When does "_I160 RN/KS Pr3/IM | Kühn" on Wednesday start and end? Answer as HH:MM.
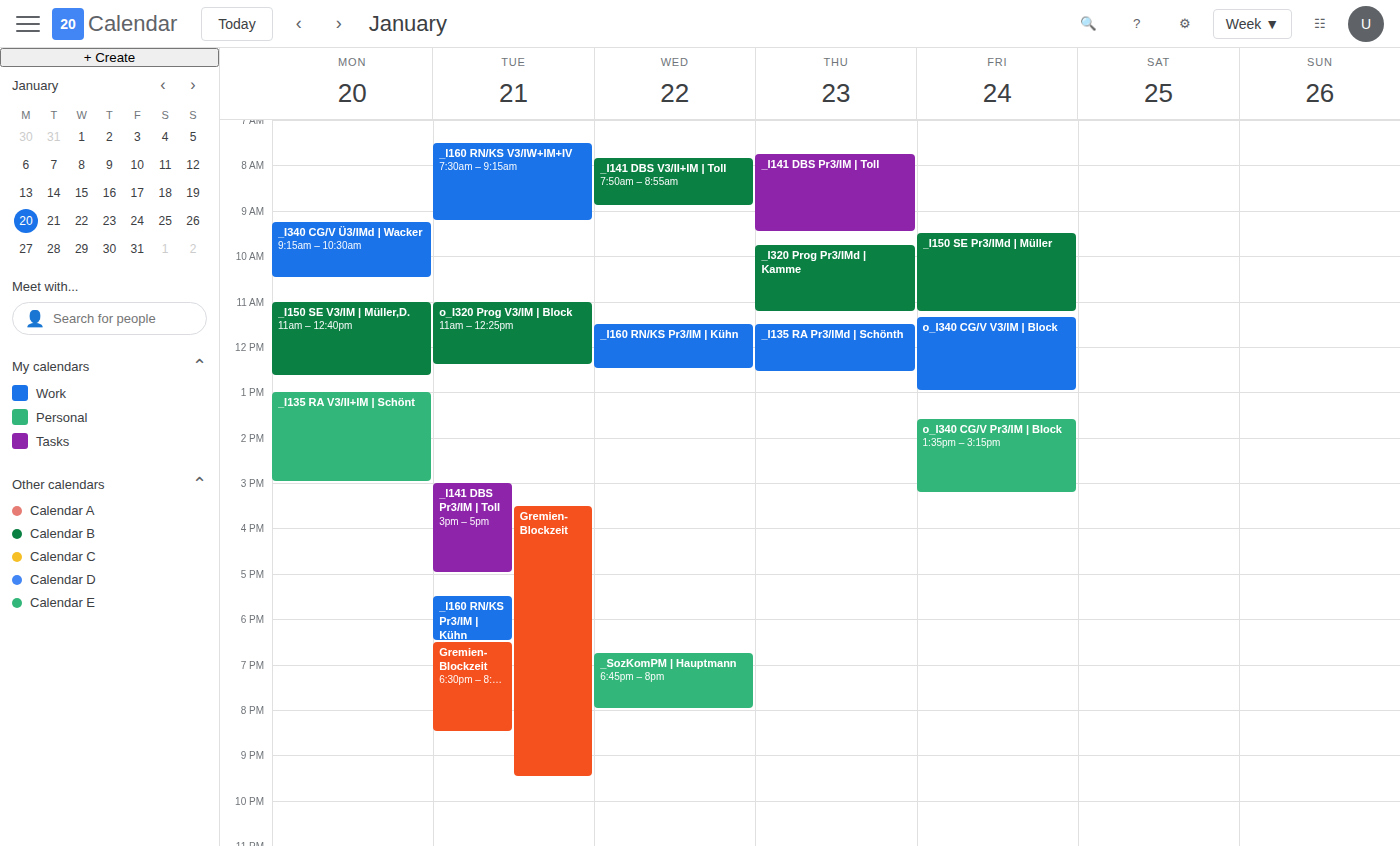
11:30 to 12:30